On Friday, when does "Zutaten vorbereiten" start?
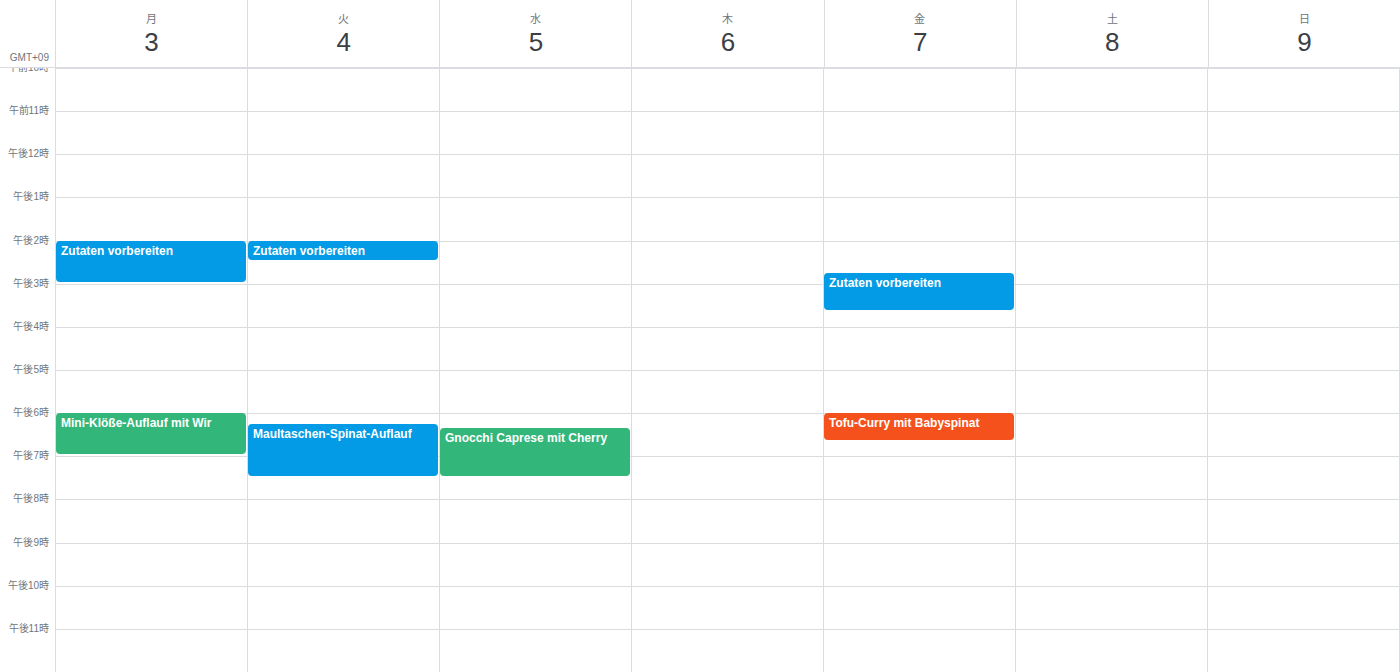
2:45 PM